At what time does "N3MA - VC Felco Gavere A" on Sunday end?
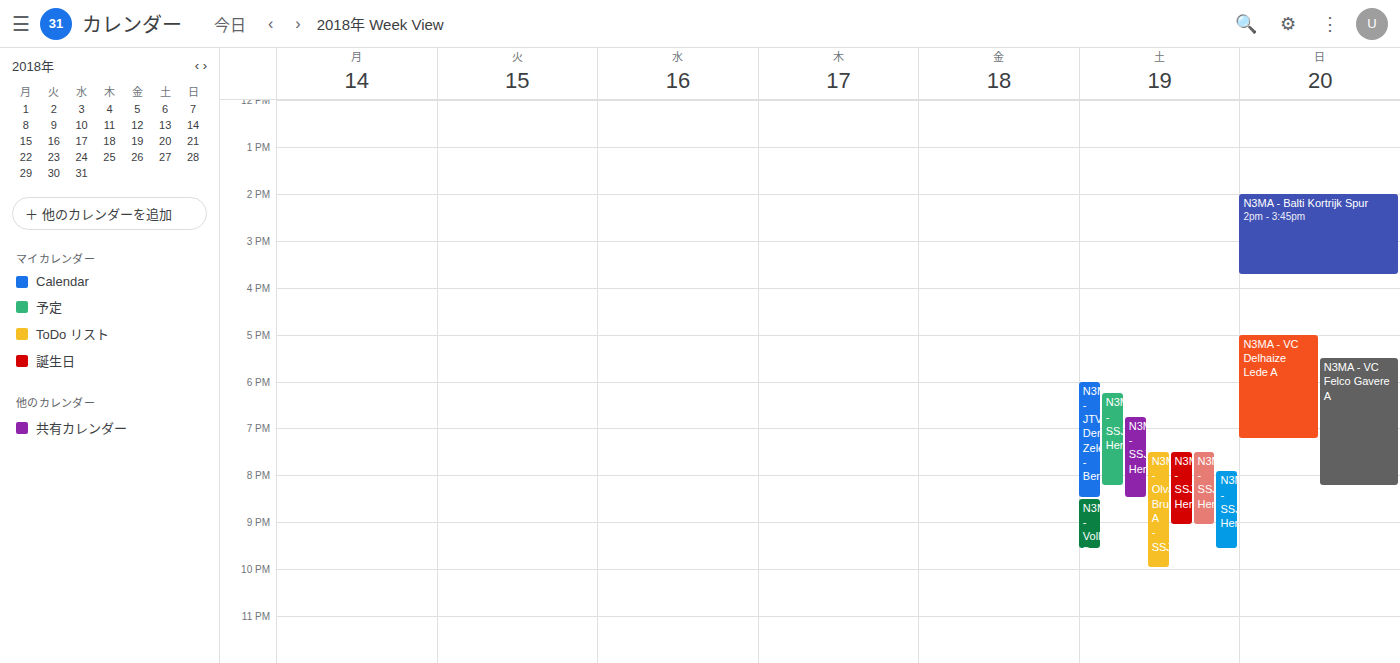
8:15 PM